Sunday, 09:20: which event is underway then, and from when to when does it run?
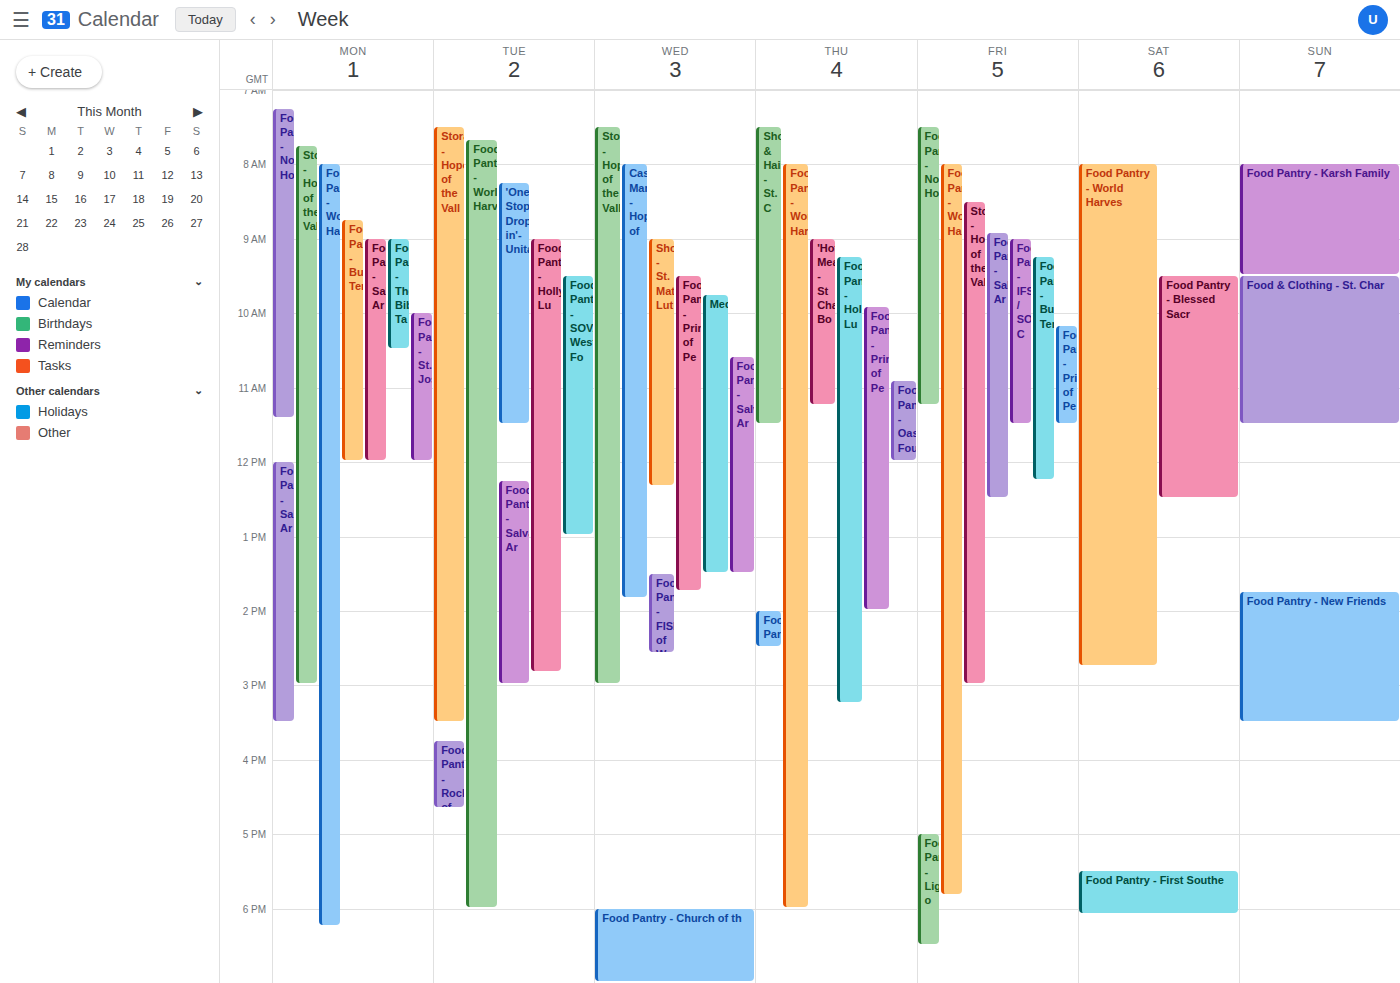
"Food Pantry - Karsh Family", 08:00 to 09:30